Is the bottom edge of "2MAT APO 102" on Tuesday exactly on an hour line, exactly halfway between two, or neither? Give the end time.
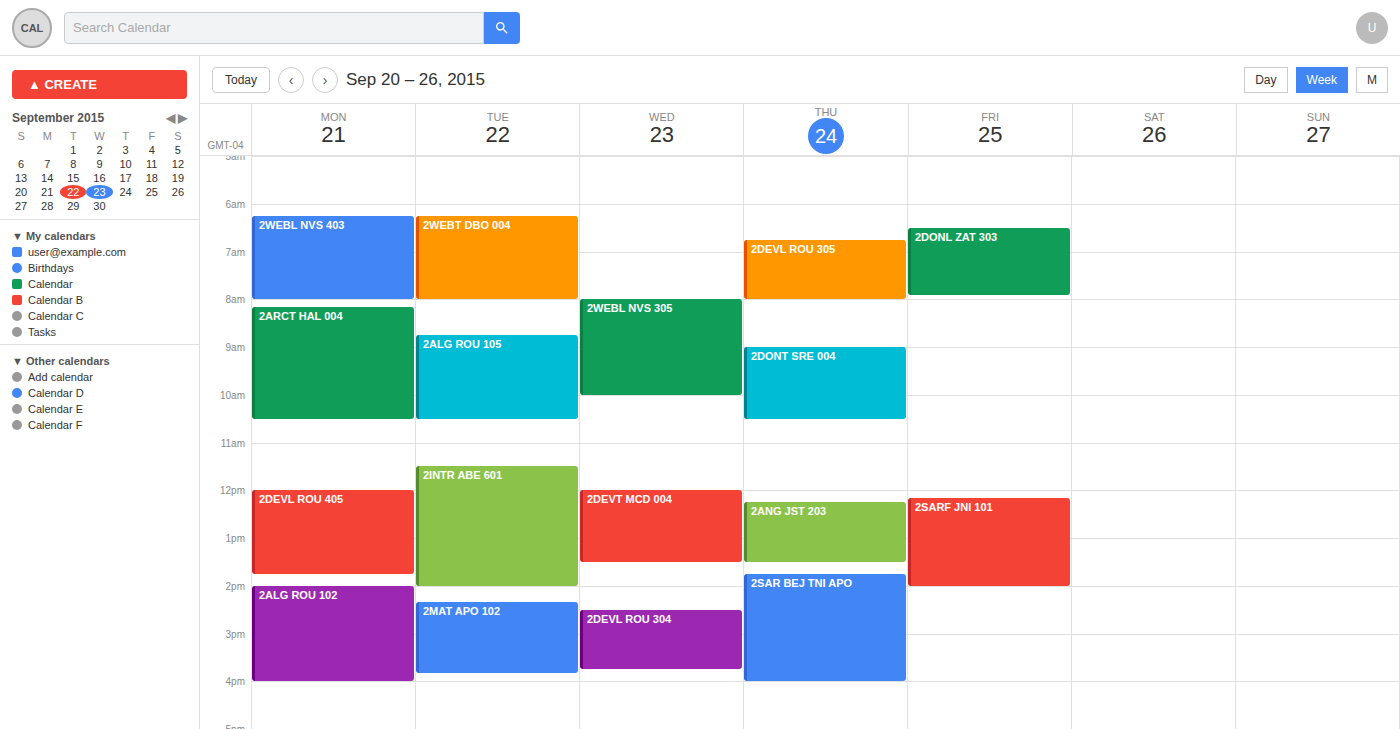
3:50 PM -- neither: 50 minutes below the 3 PM line and 10 minutes above the 4 PM line.